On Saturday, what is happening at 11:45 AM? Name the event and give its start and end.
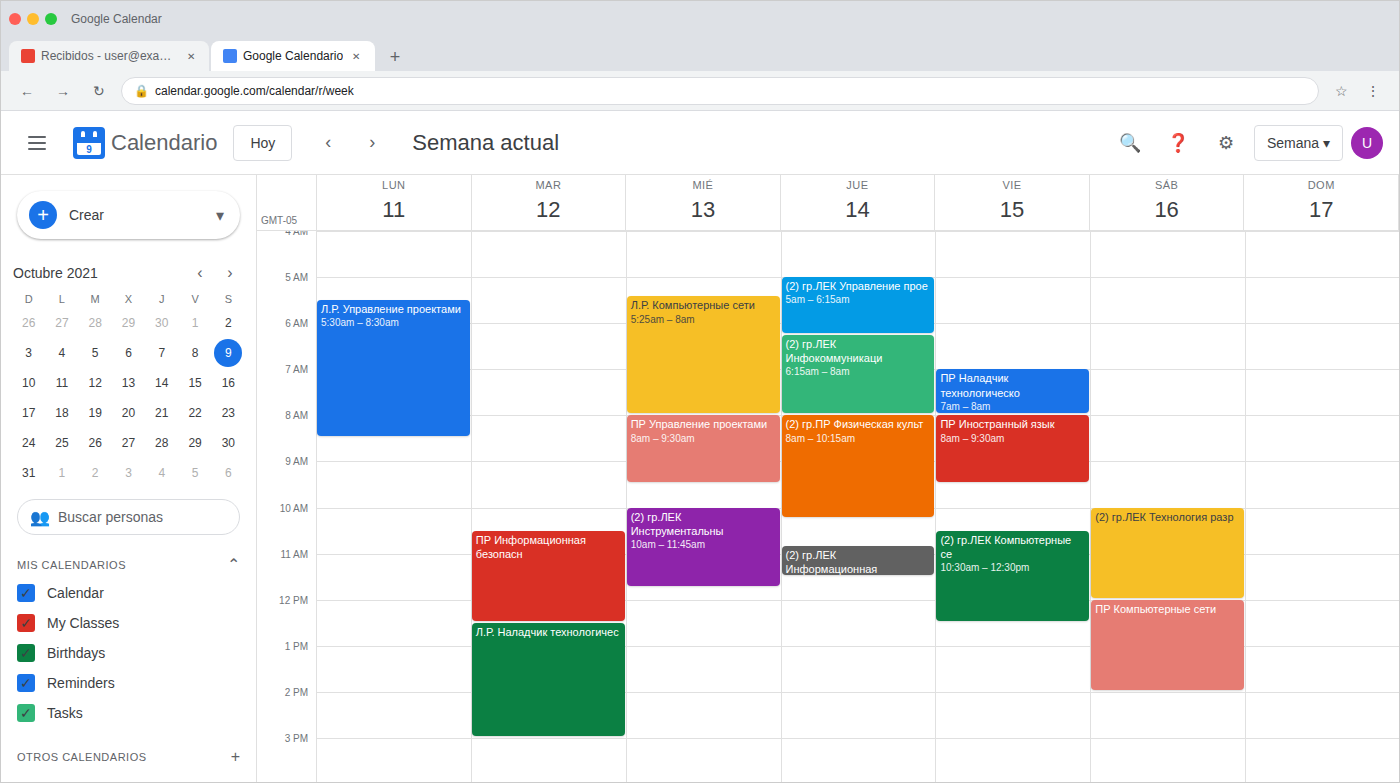
"(2) гр.ЛЕК Технология разр", 10:00 AM to 12:00 PM